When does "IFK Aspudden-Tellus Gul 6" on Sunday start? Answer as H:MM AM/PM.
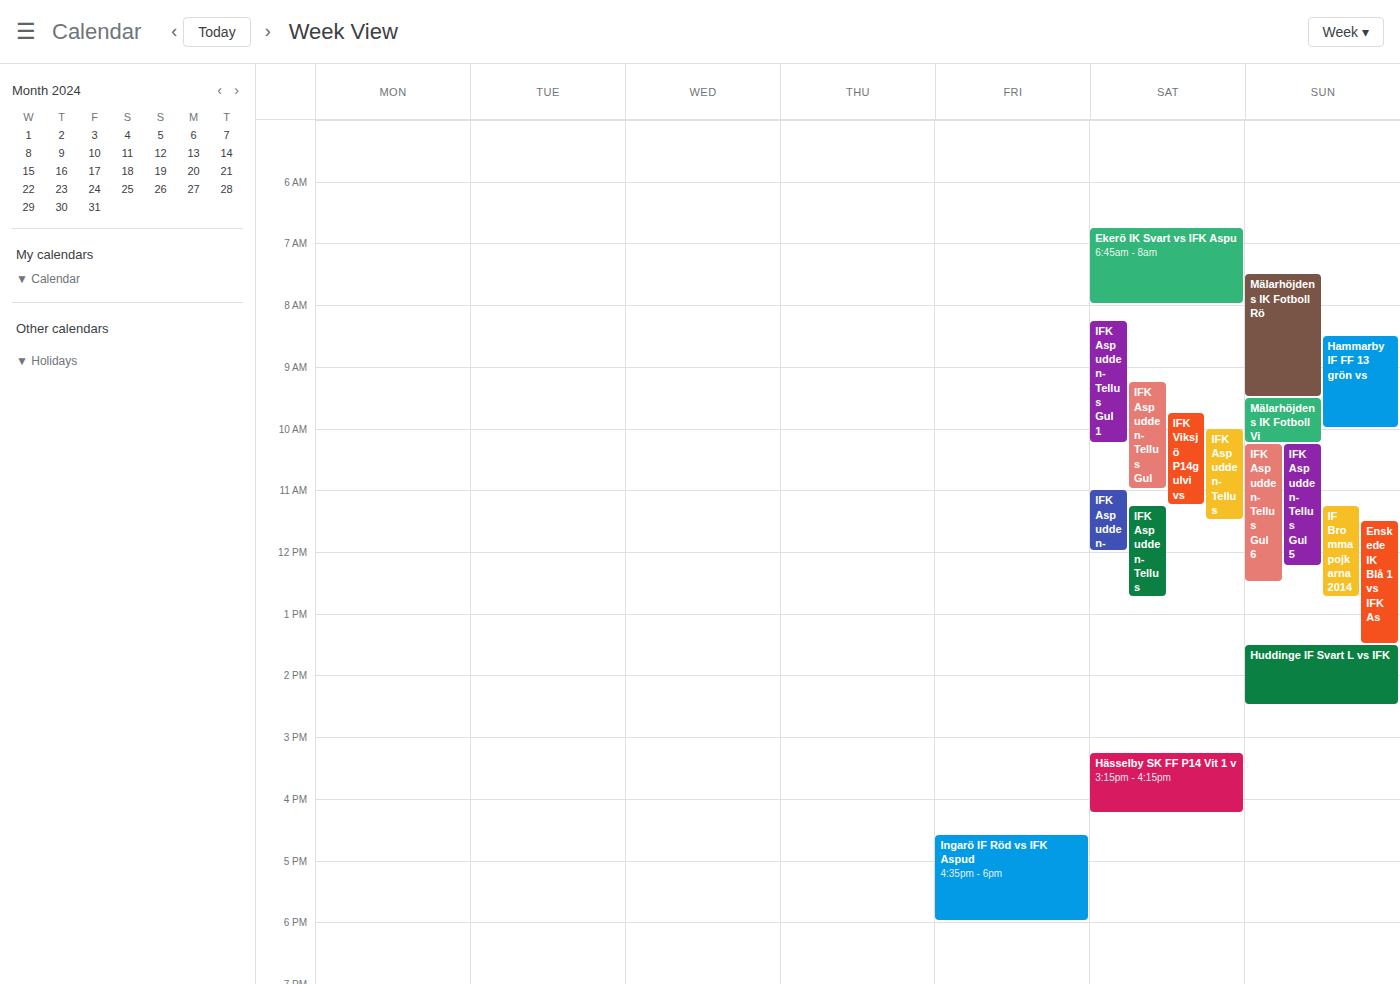
10:15 AM